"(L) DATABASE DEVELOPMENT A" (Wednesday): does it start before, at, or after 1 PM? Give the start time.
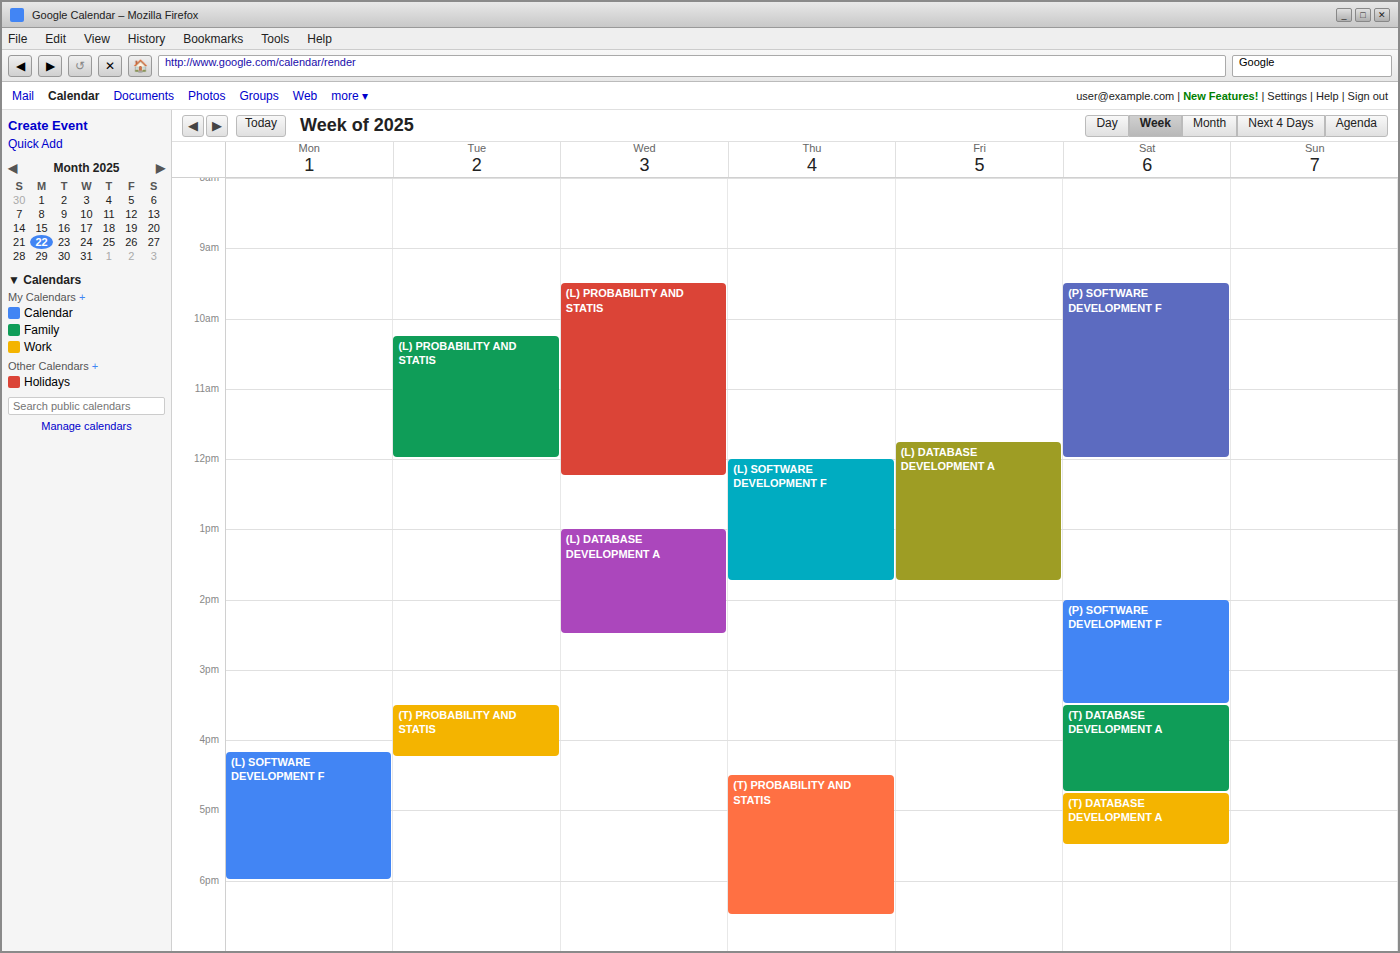
1:00 PM -- exactly at 1 PM, on the 1 PM line.